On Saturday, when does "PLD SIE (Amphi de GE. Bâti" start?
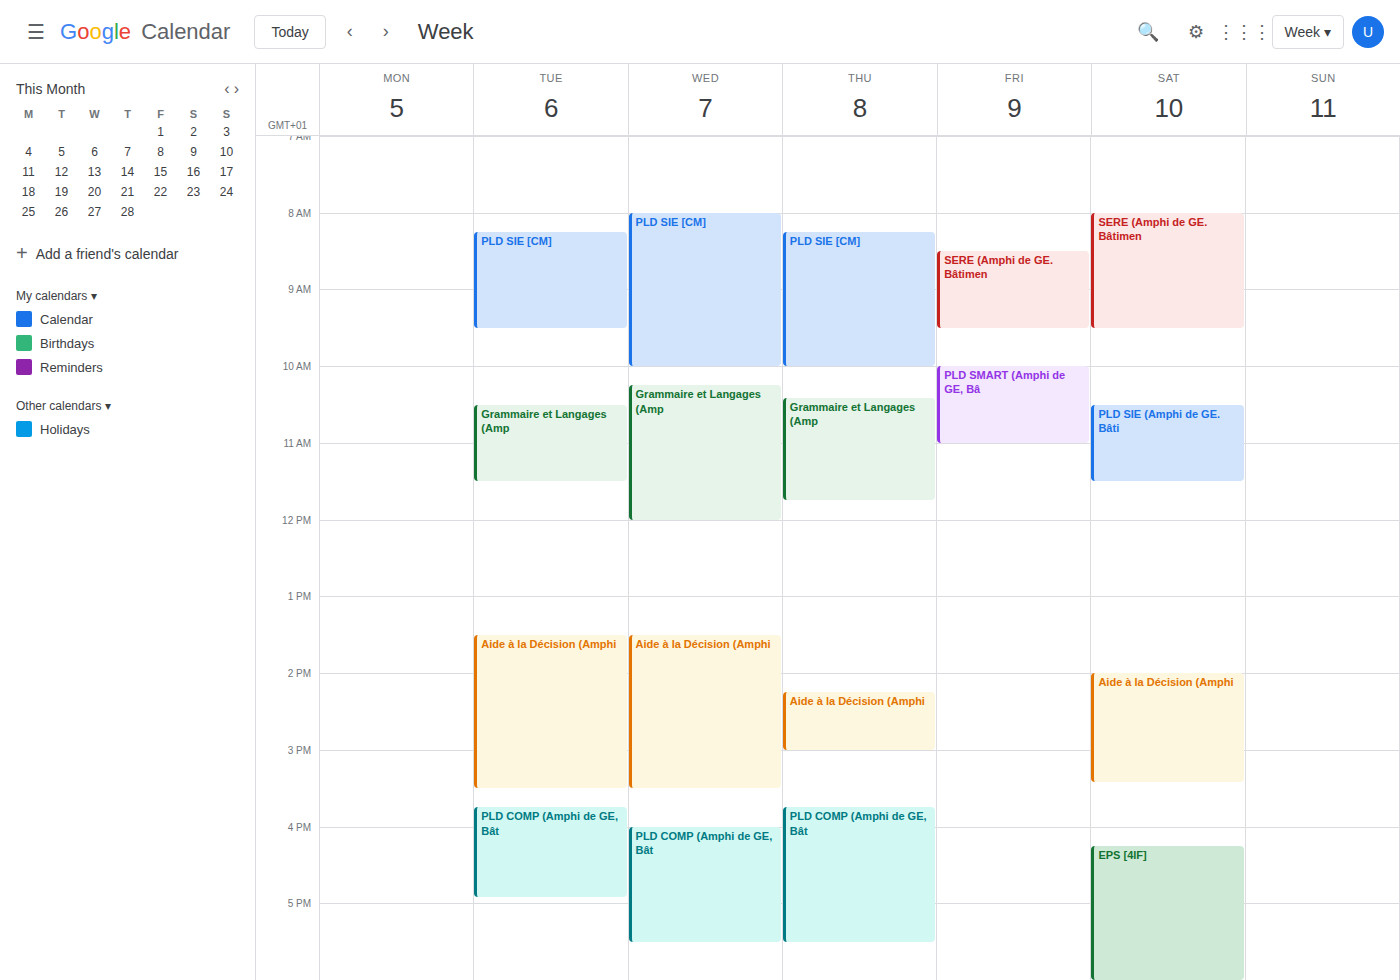
10:30 AM